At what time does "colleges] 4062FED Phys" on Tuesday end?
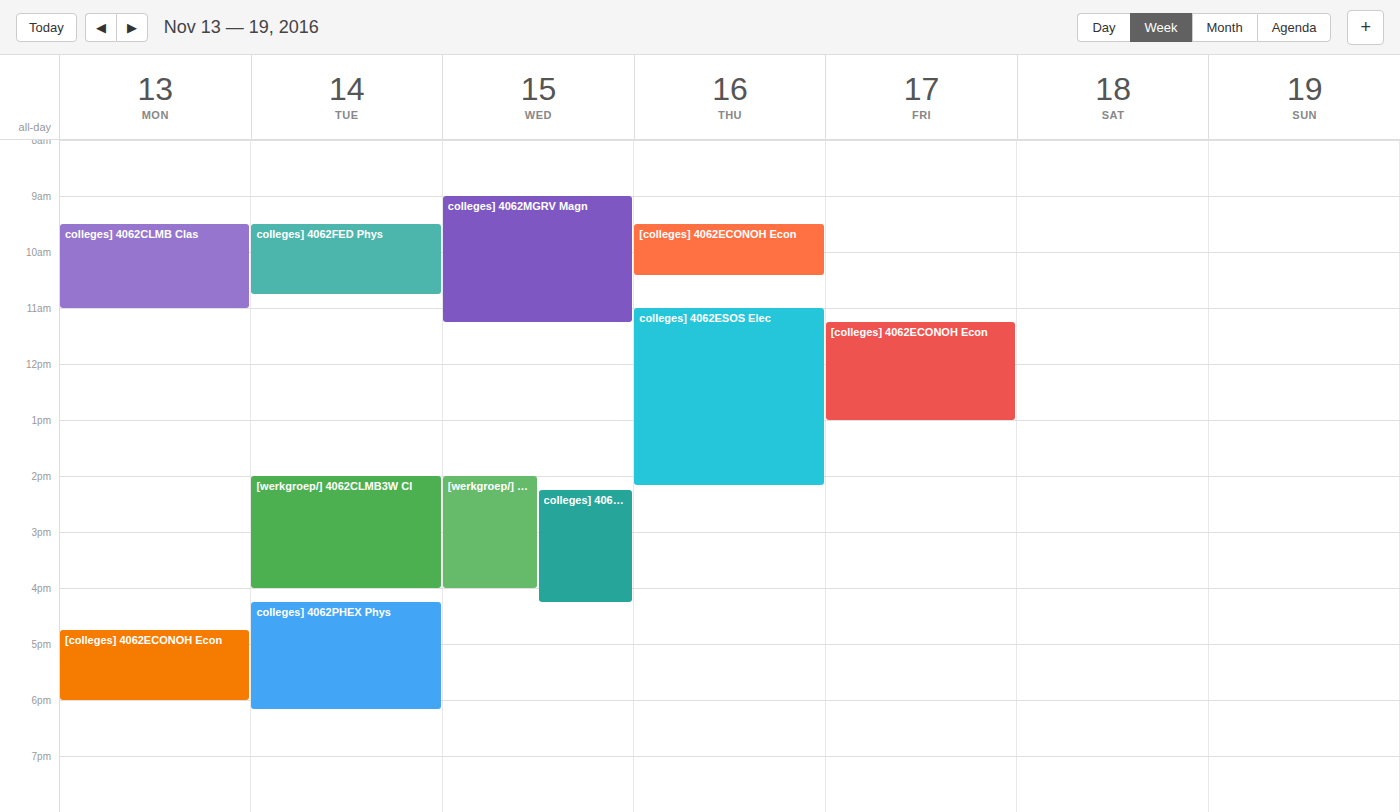
10:45 AM